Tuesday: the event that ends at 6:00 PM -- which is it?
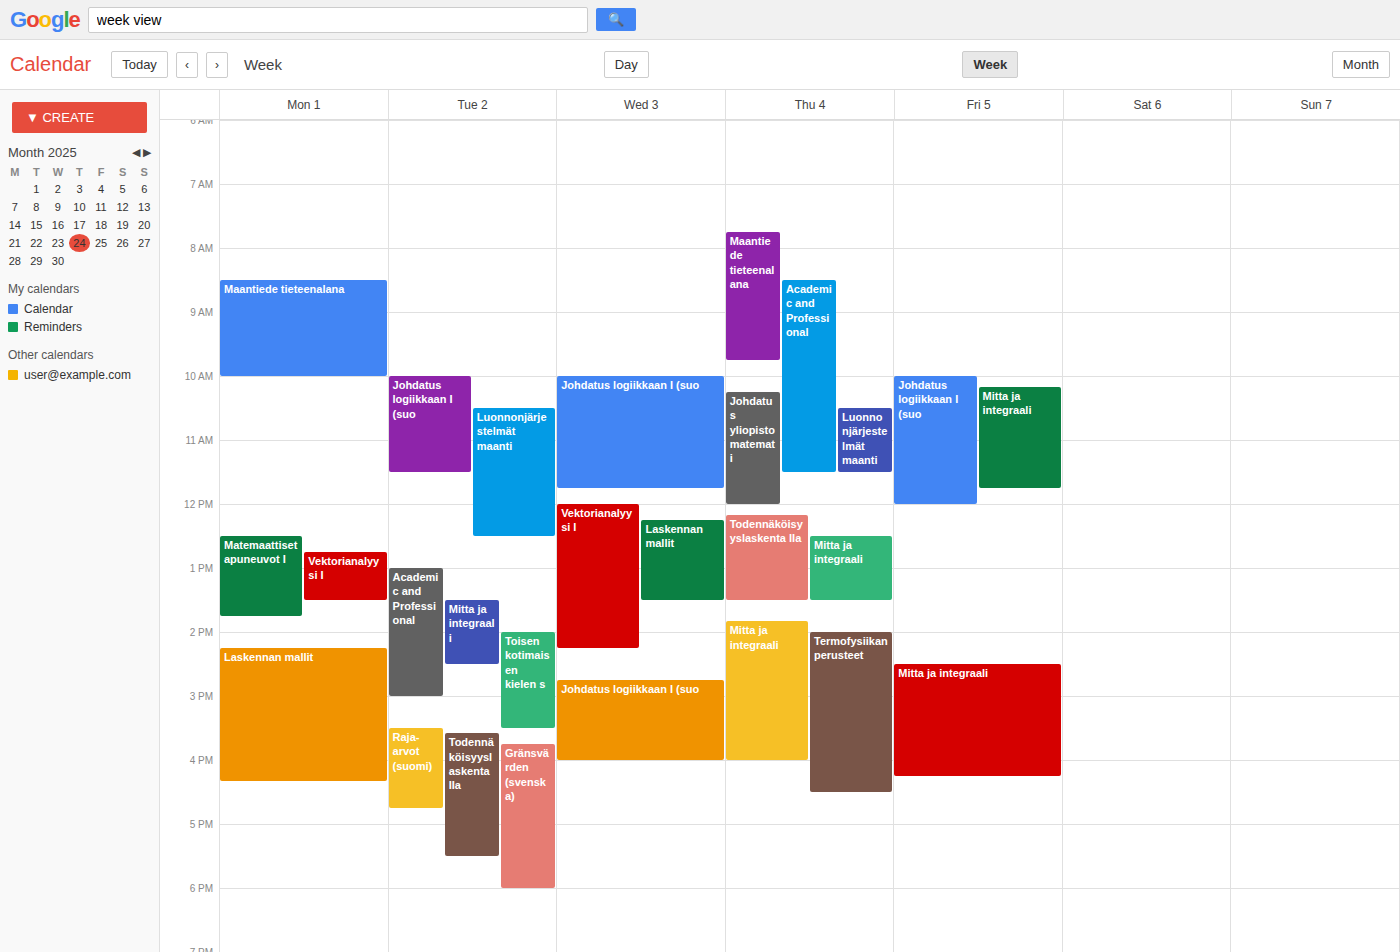
"Gränsvärden (svenska)"